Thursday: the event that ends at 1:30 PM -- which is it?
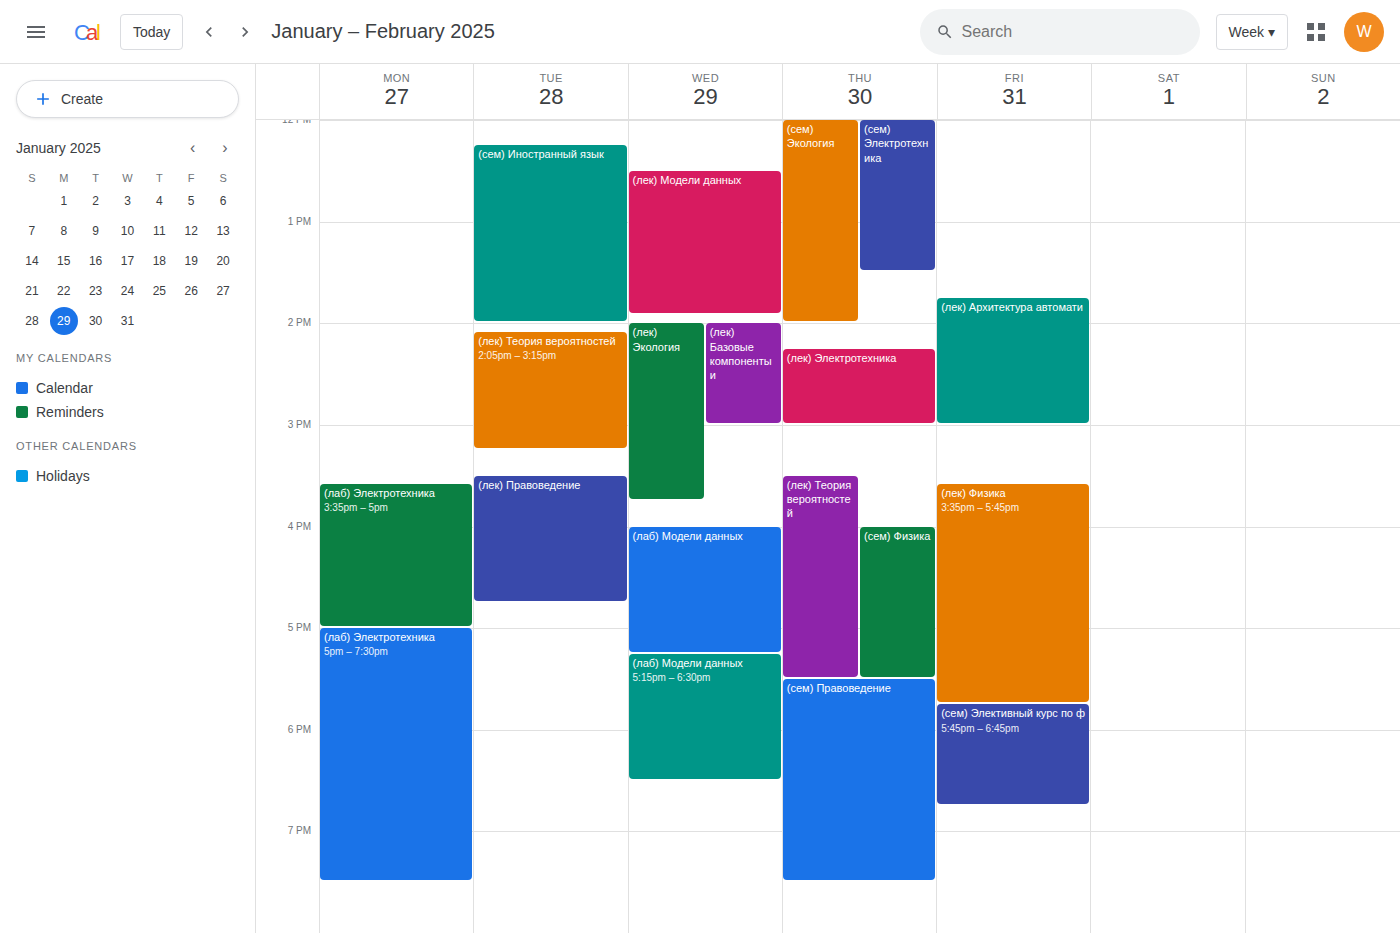
"(сем) Электротехника"